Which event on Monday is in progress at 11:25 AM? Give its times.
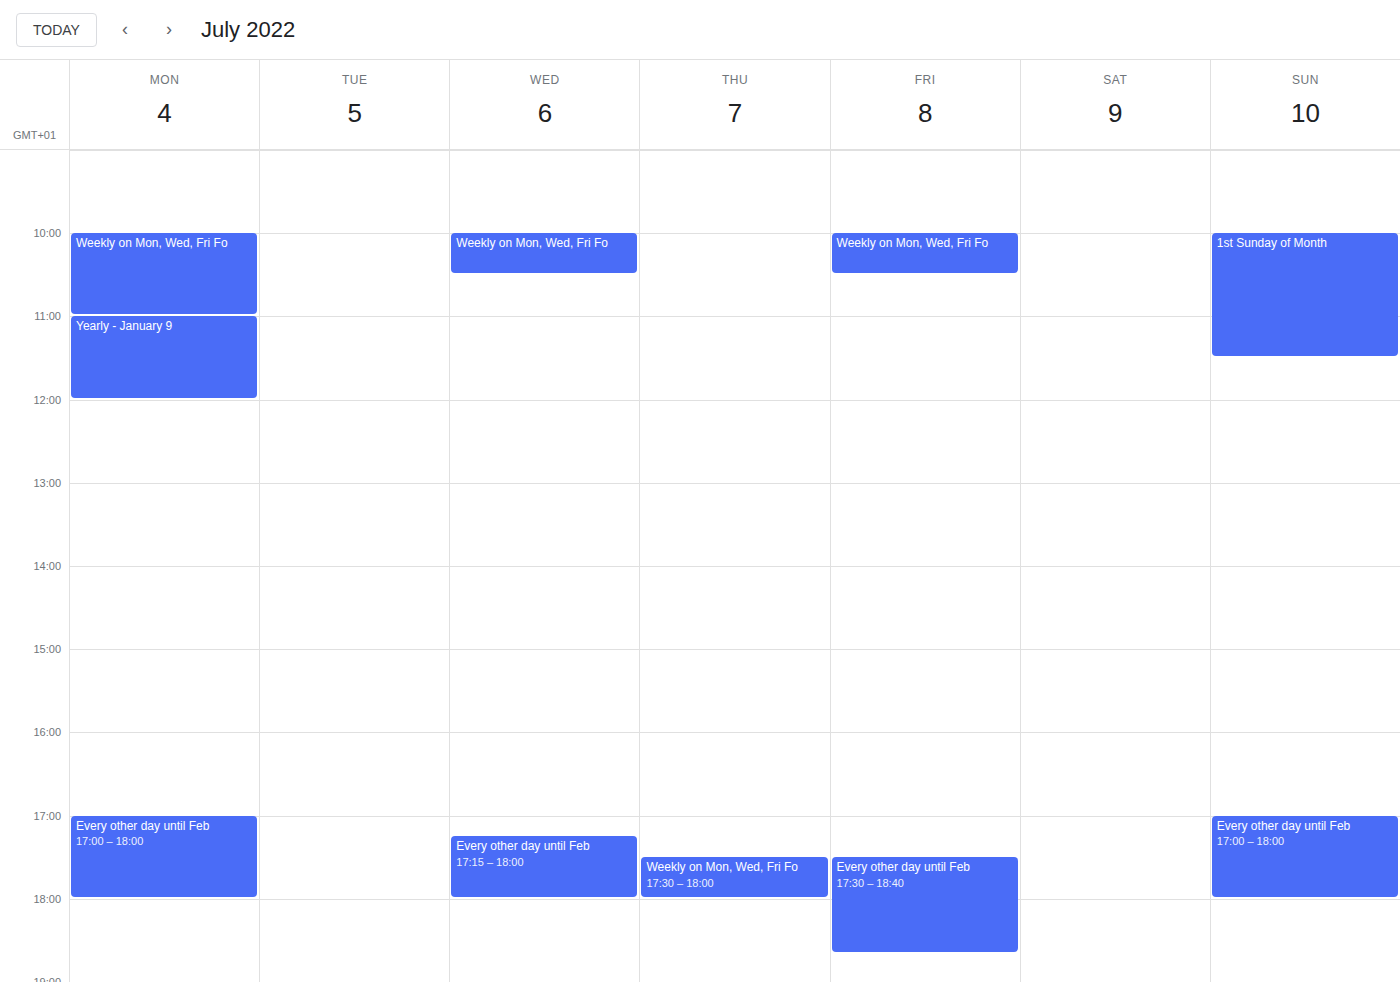
"Yearly - January 9", 11:00 AM to 12:00 PM